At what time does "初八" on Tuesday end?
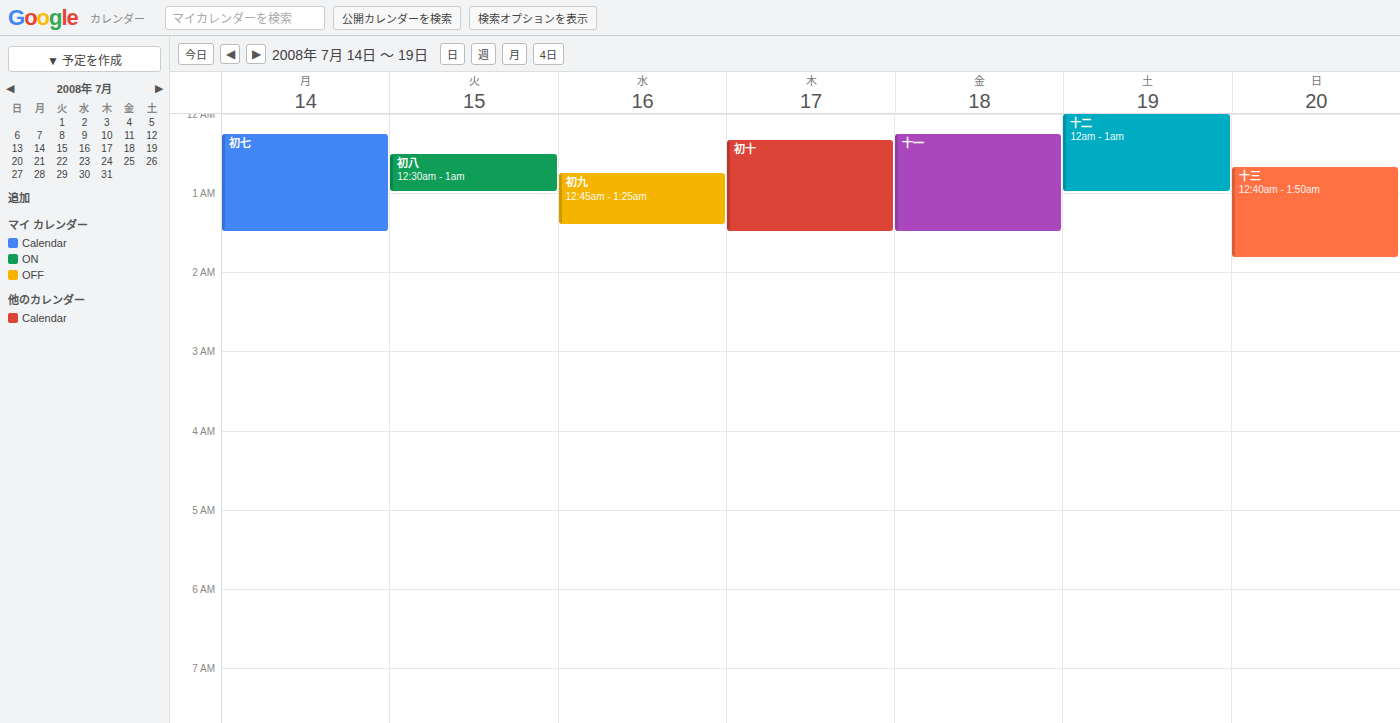
1:00 AM